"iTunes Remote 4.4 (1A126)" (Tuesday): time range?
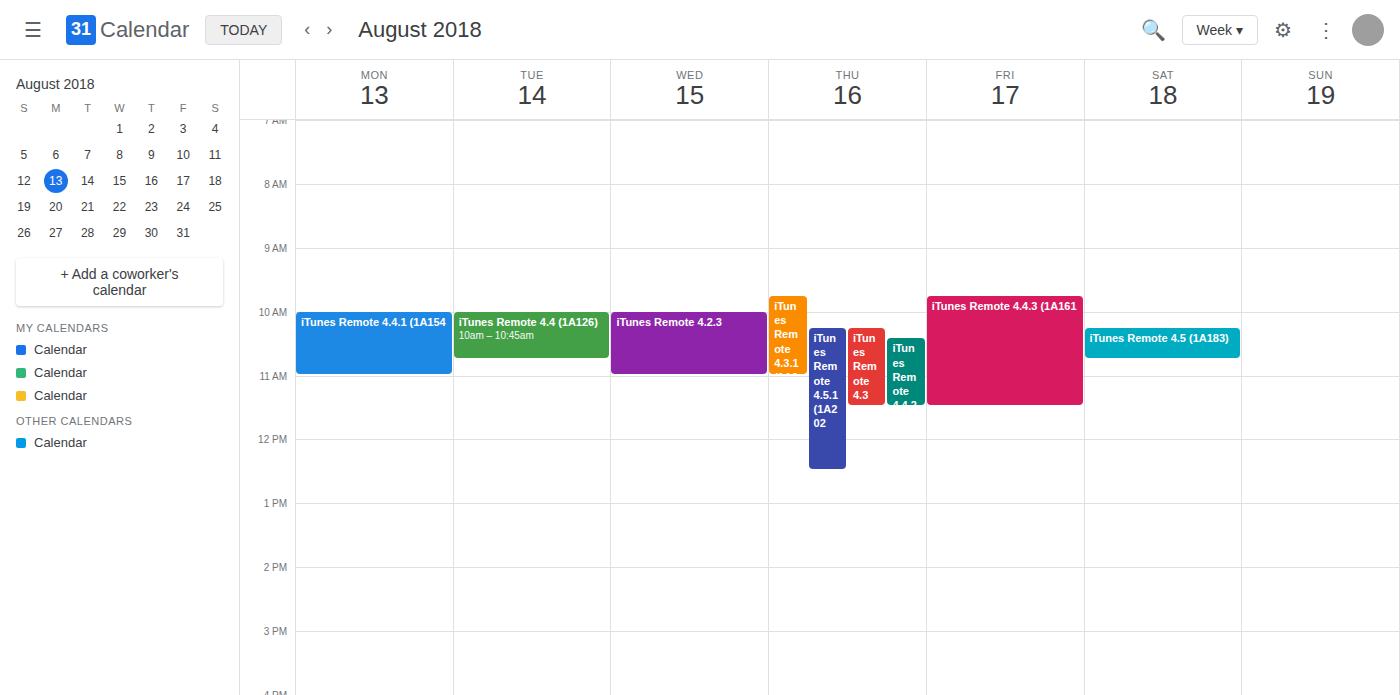
10:00 AM to 10:45 AM